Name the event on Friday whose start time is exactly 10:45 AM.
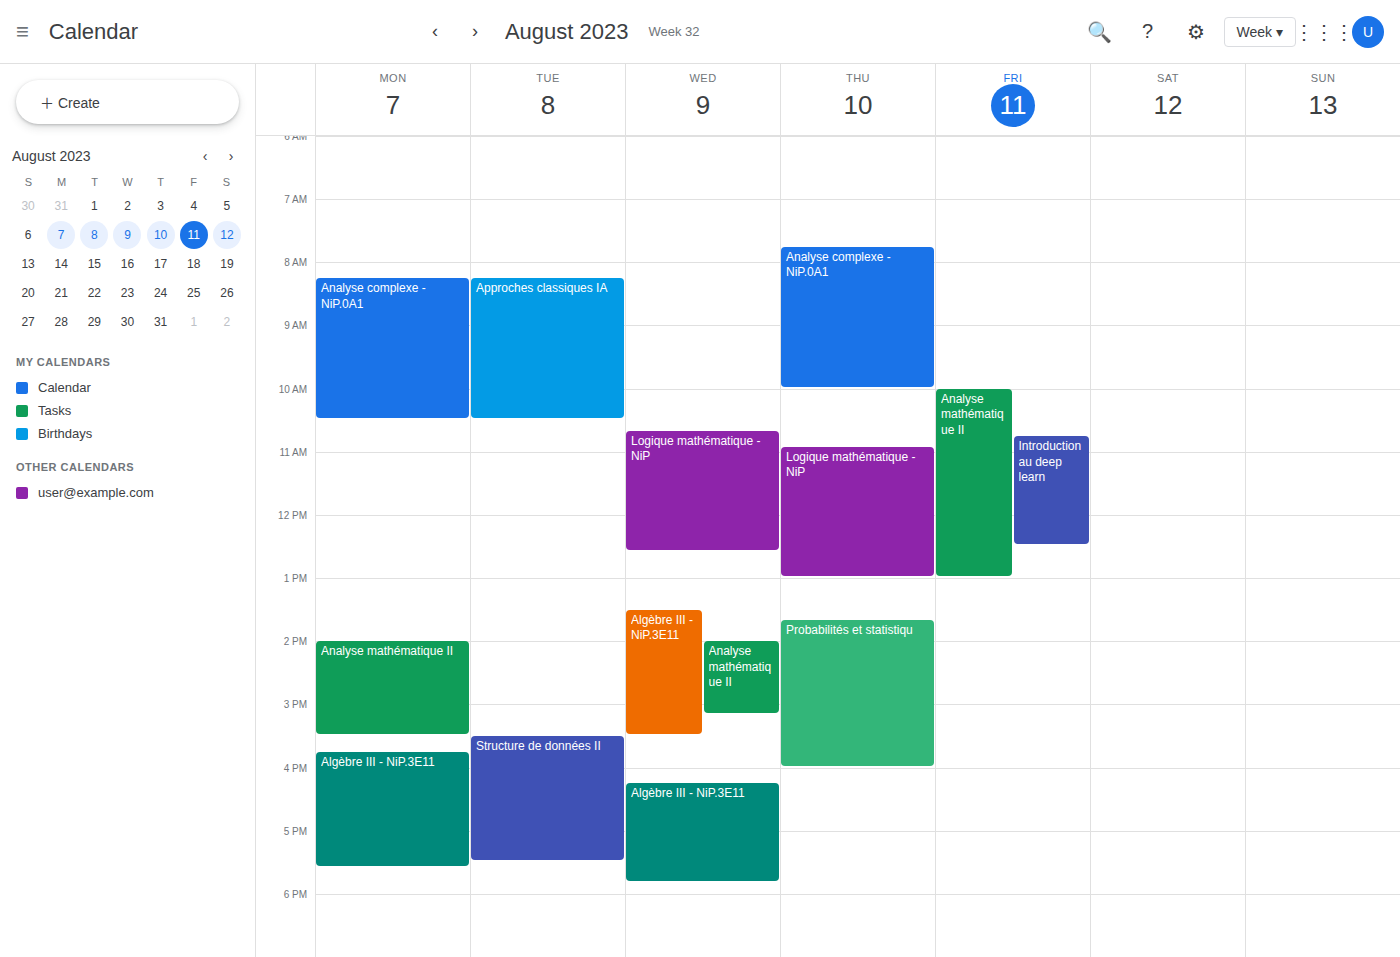
"Introduction au deep learn"